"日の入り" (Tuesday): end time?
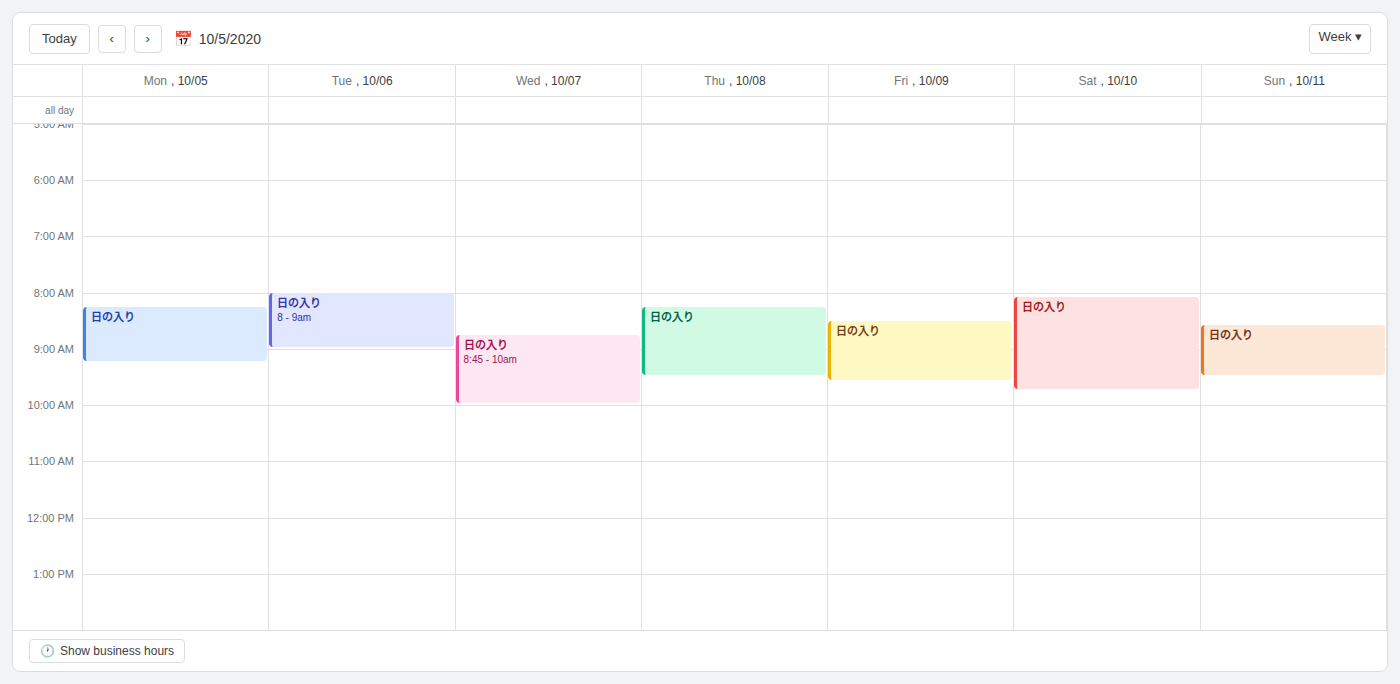
9:00 AM